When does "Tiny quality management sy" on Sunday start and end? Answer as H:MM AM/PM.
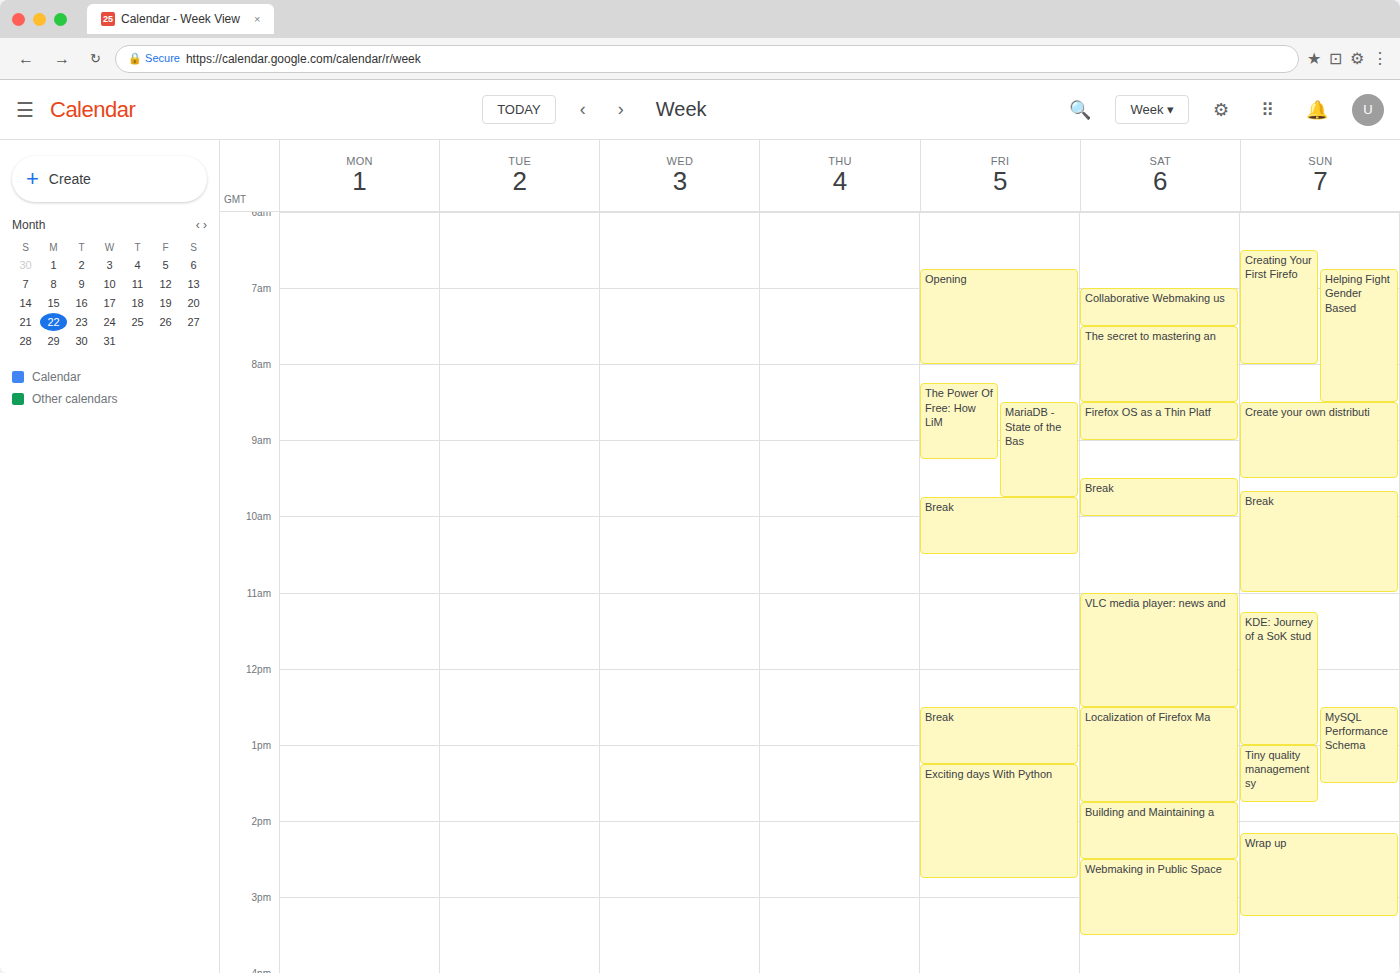
1:00 PM to 1:45 PM